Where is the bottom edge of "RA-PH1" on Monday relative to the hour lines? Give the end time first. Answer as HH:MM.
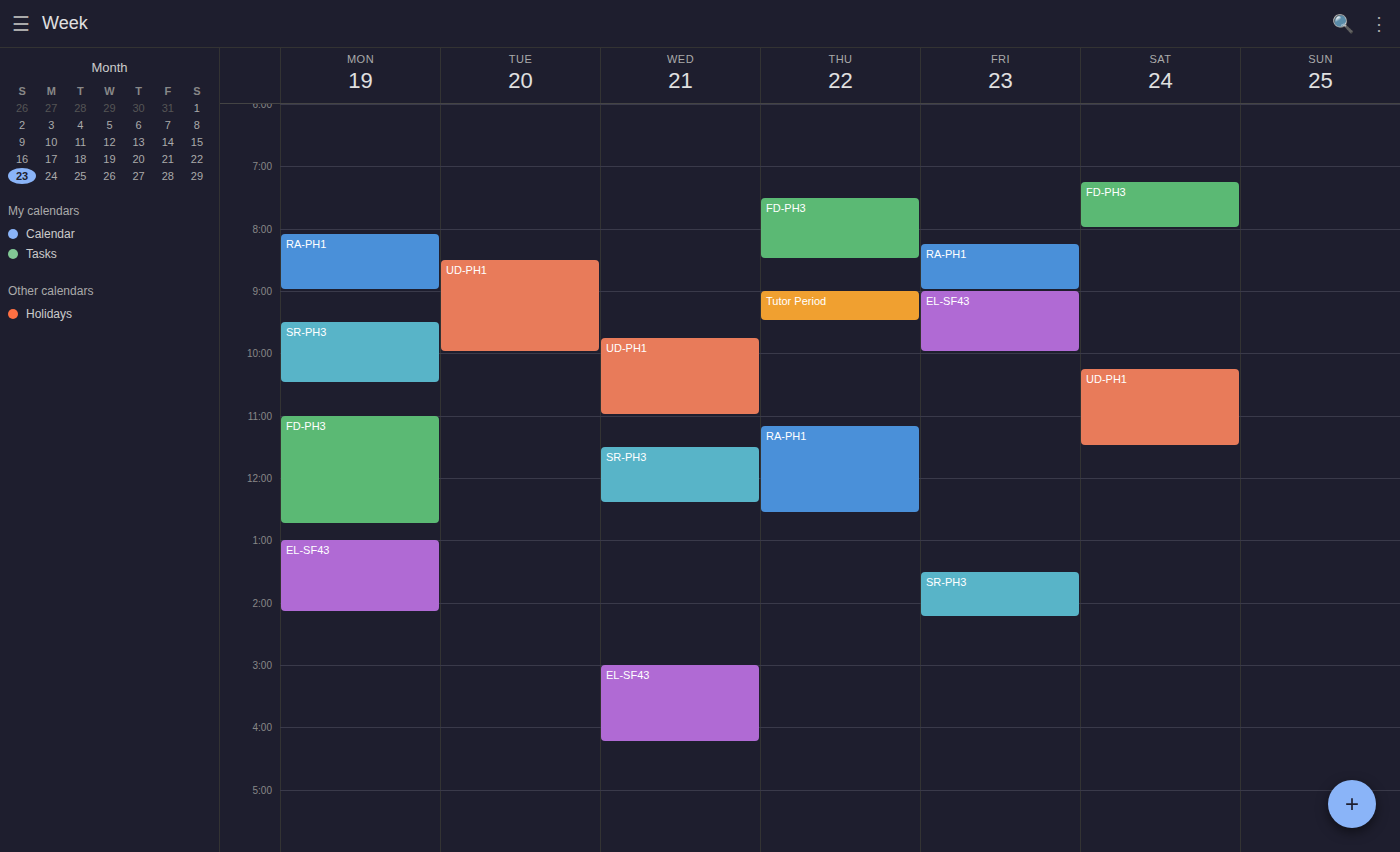
09:00 -- exactly on the 09:00 line.